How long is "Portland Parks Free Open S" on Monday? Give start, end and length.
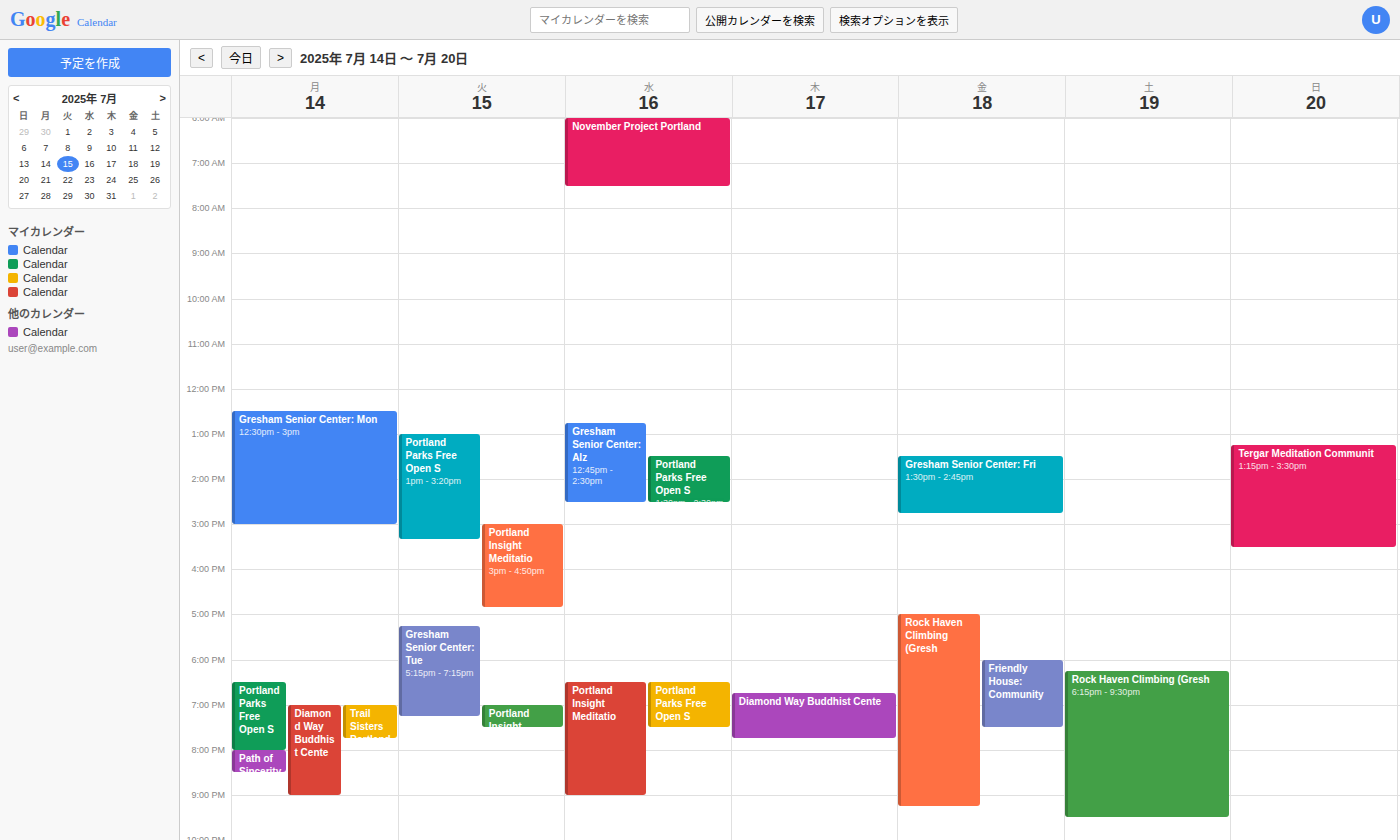
6:30 PM to 8:00 PM, 1 hour 30 minutes